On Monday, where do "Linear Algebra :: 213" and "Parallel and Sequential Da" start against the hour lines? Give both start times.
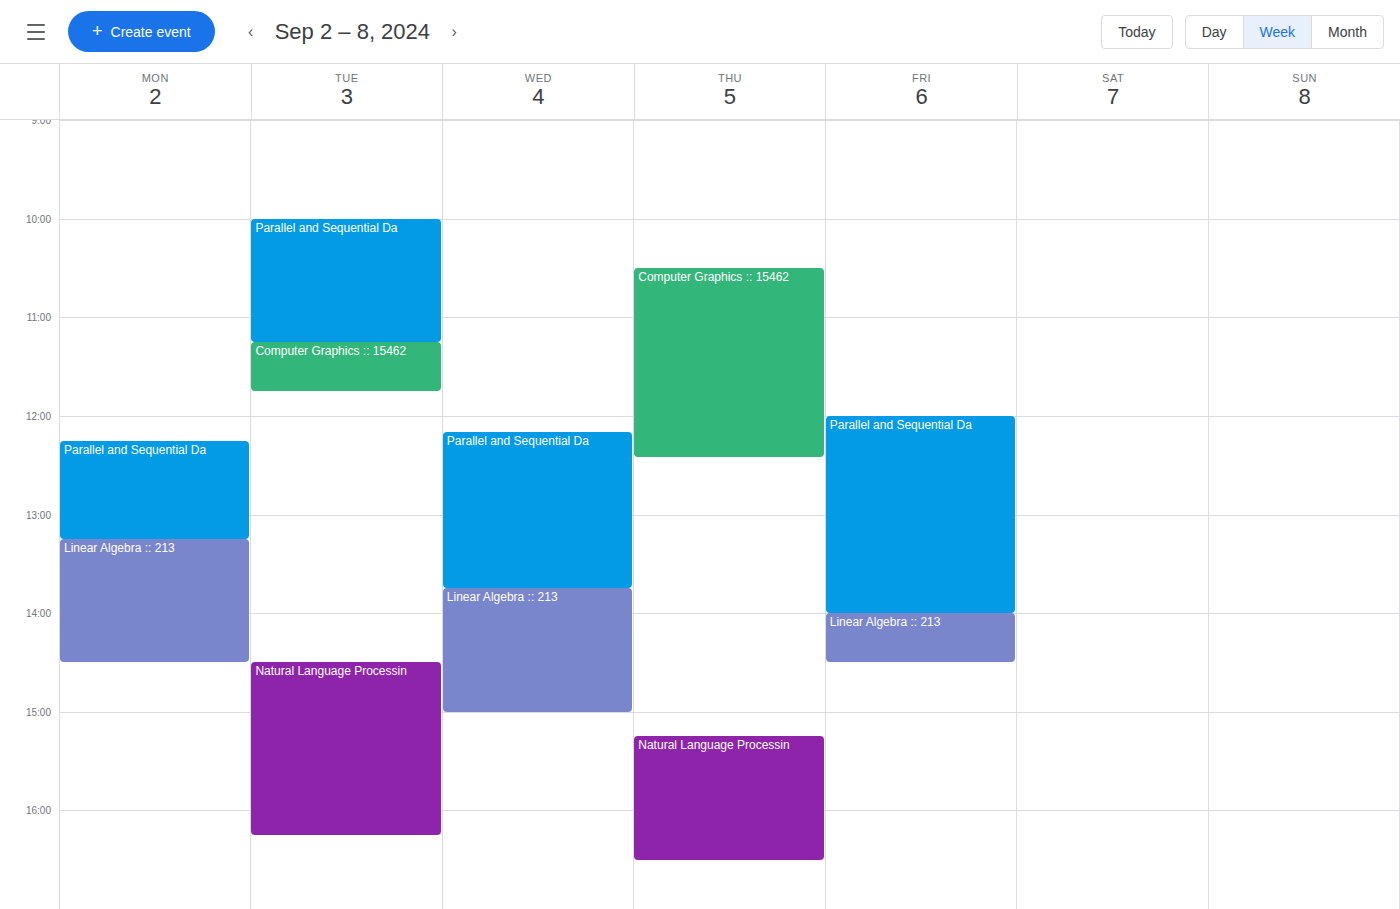
"Linear Algebra :: 213": 1:15 PM, neither: a quarter of the way from the 1 PM line to the 2 PM line. "Parallel and Sequential Da": 12:15 PM, neither: a quarter of the way from the 12 PM line to the 1 PM line.